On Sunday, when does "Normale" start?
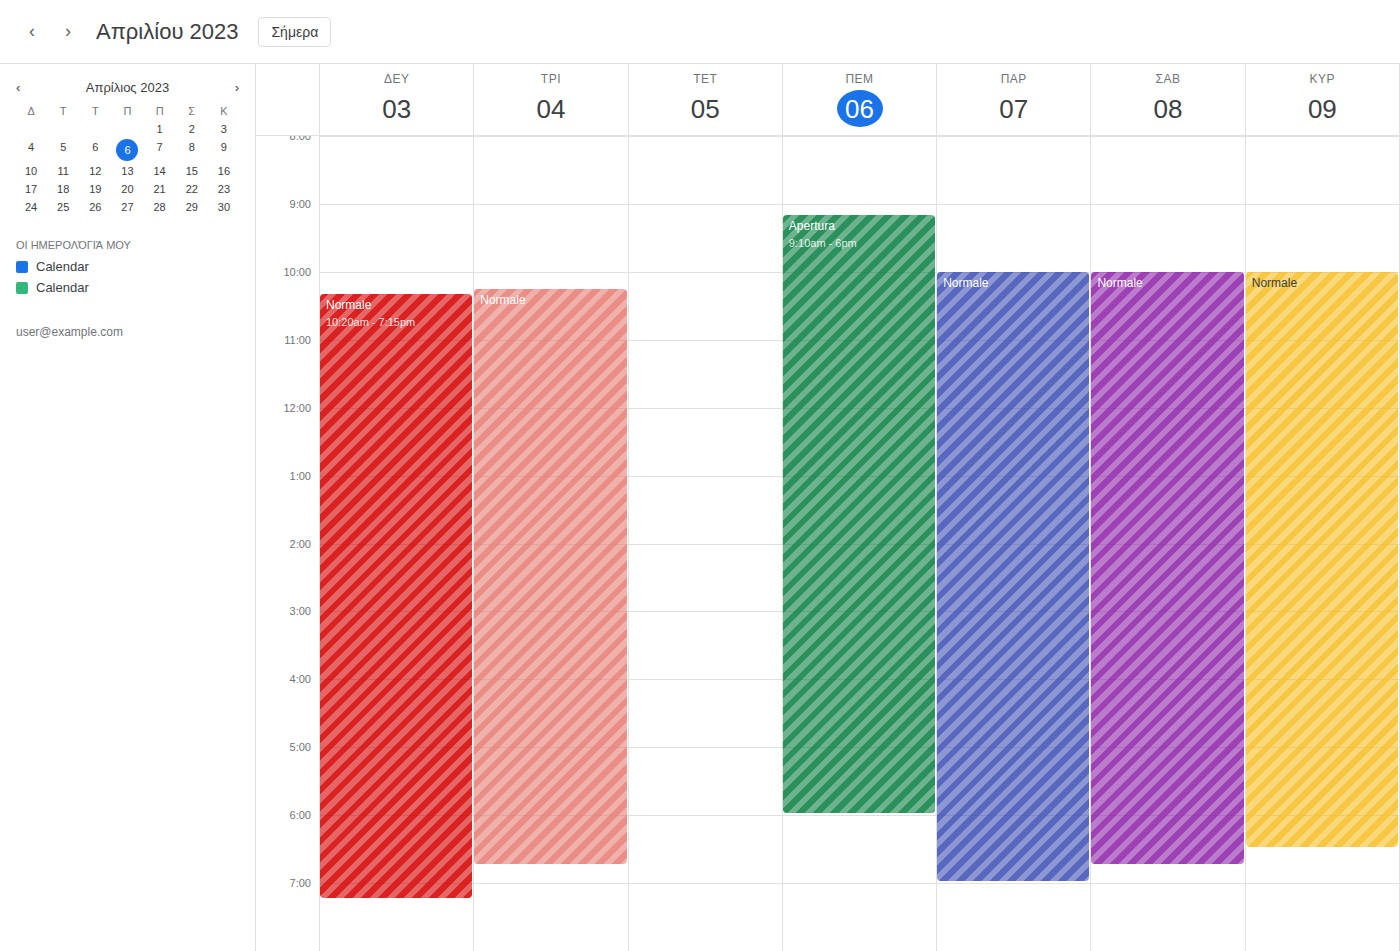
10:00 AM